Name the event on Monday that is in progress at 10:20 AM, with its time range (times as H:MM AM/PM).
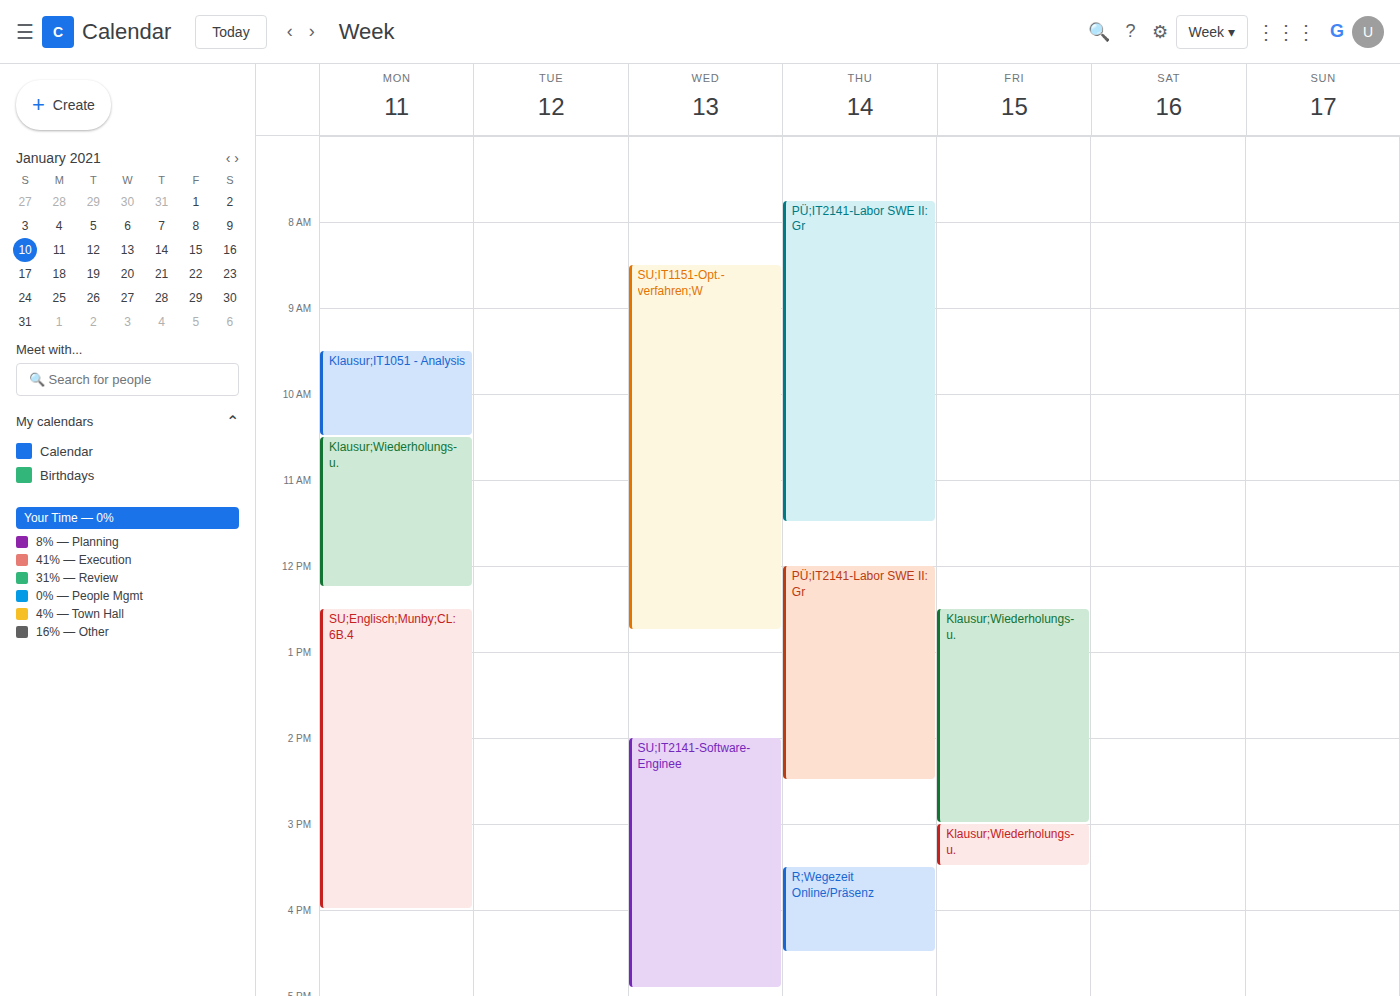
"Klausur;IT1051 - Analysis", 9:30 AM to 10:30 AM